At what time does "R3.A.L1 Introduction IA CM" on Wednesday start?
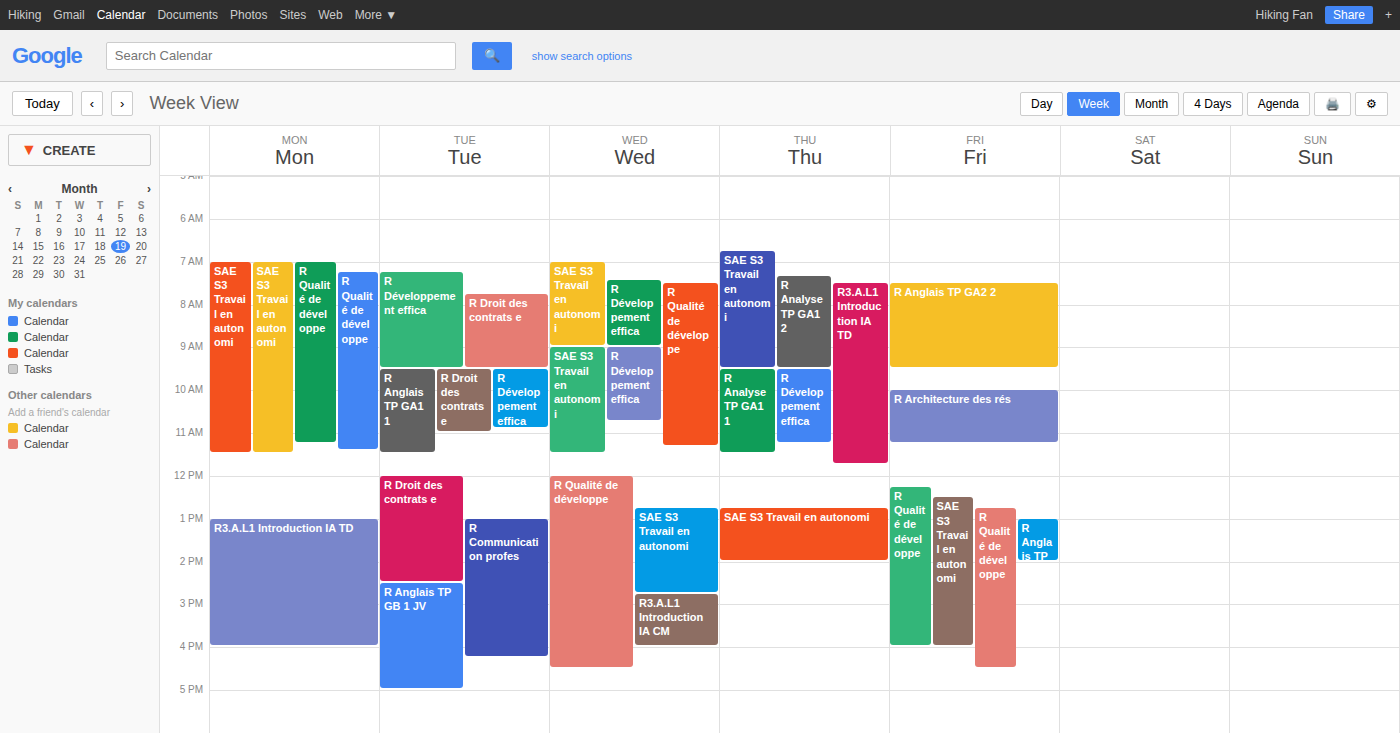
14:45